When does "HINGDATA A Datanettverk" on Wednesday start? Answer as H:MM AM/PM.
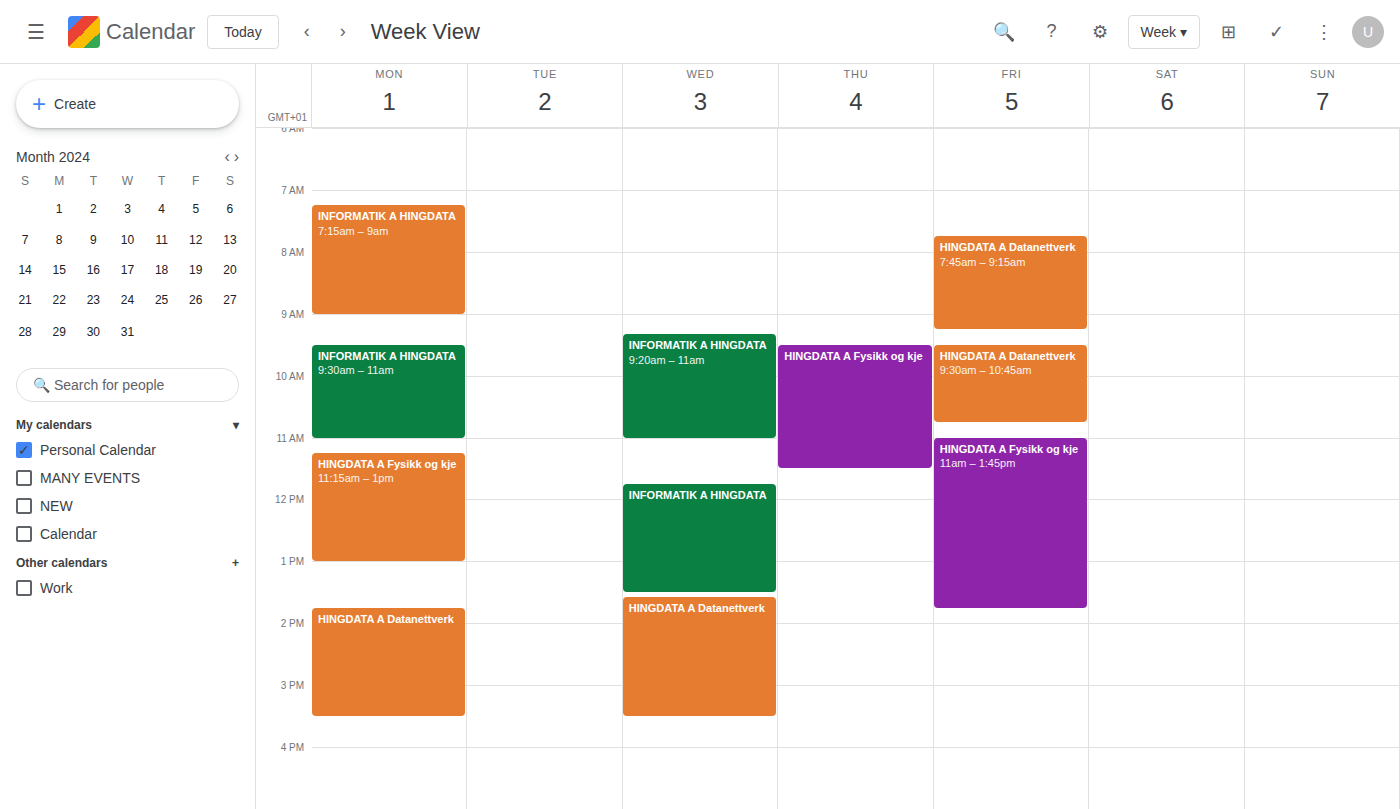
1:35 PM